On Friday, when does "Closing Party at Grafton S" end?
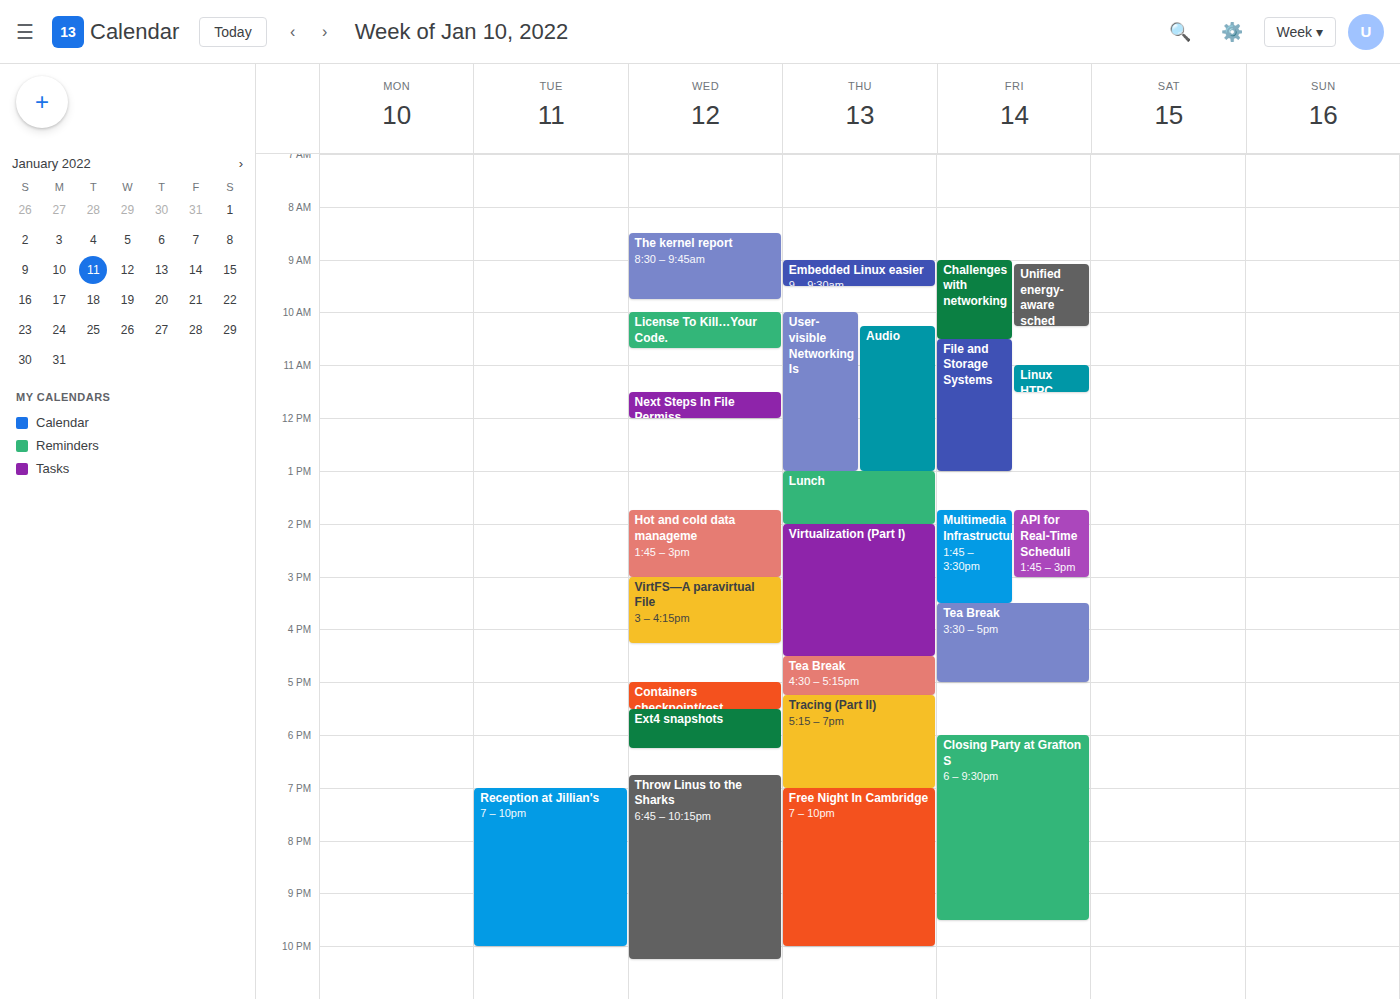
9:30 PM